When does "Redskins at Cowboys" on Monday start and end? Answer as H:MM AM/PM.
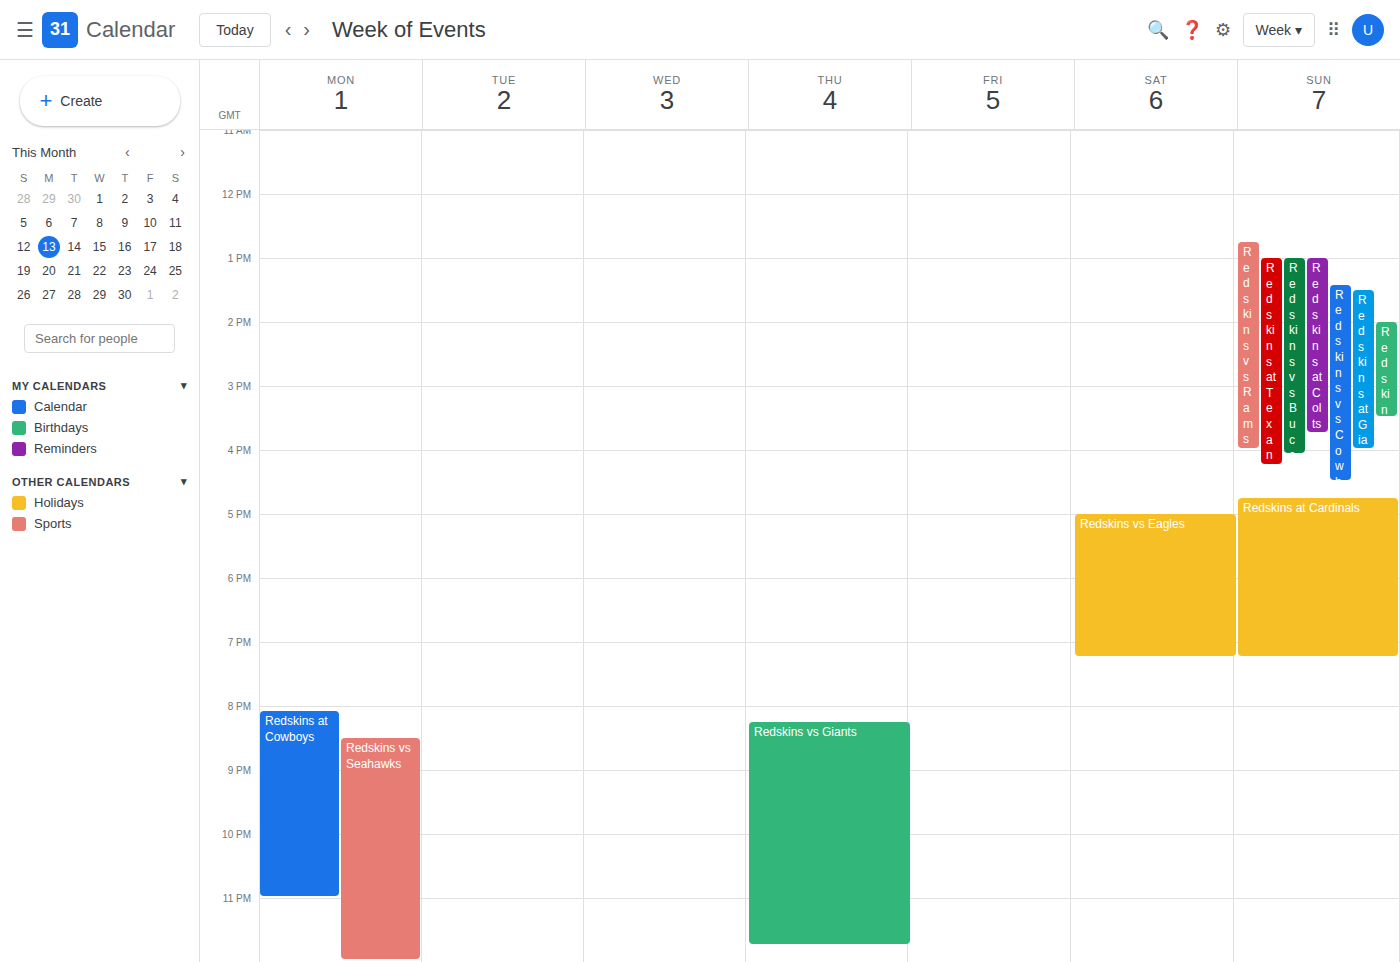
8:05 PM to 11:00 PM